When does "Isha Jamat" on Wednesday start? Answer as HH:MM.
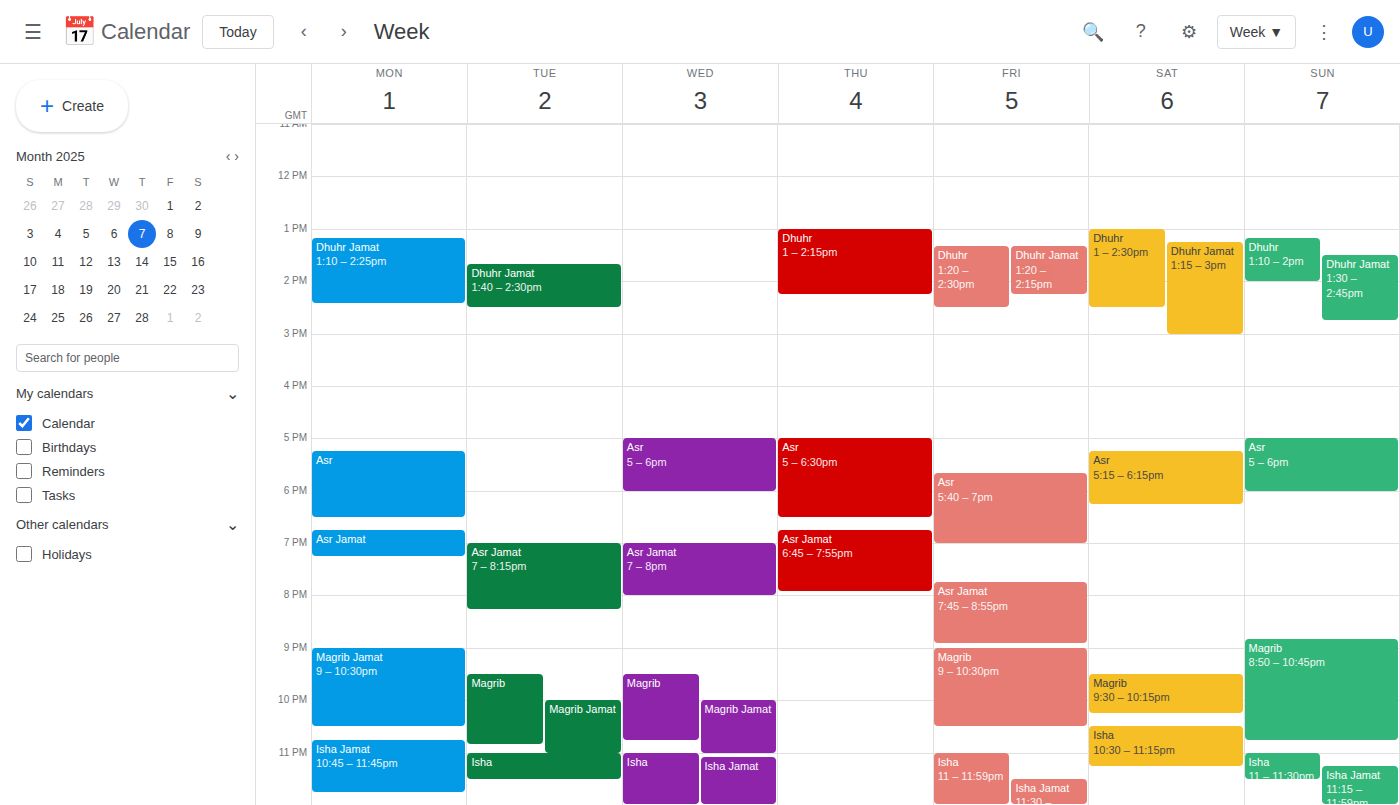
23:05